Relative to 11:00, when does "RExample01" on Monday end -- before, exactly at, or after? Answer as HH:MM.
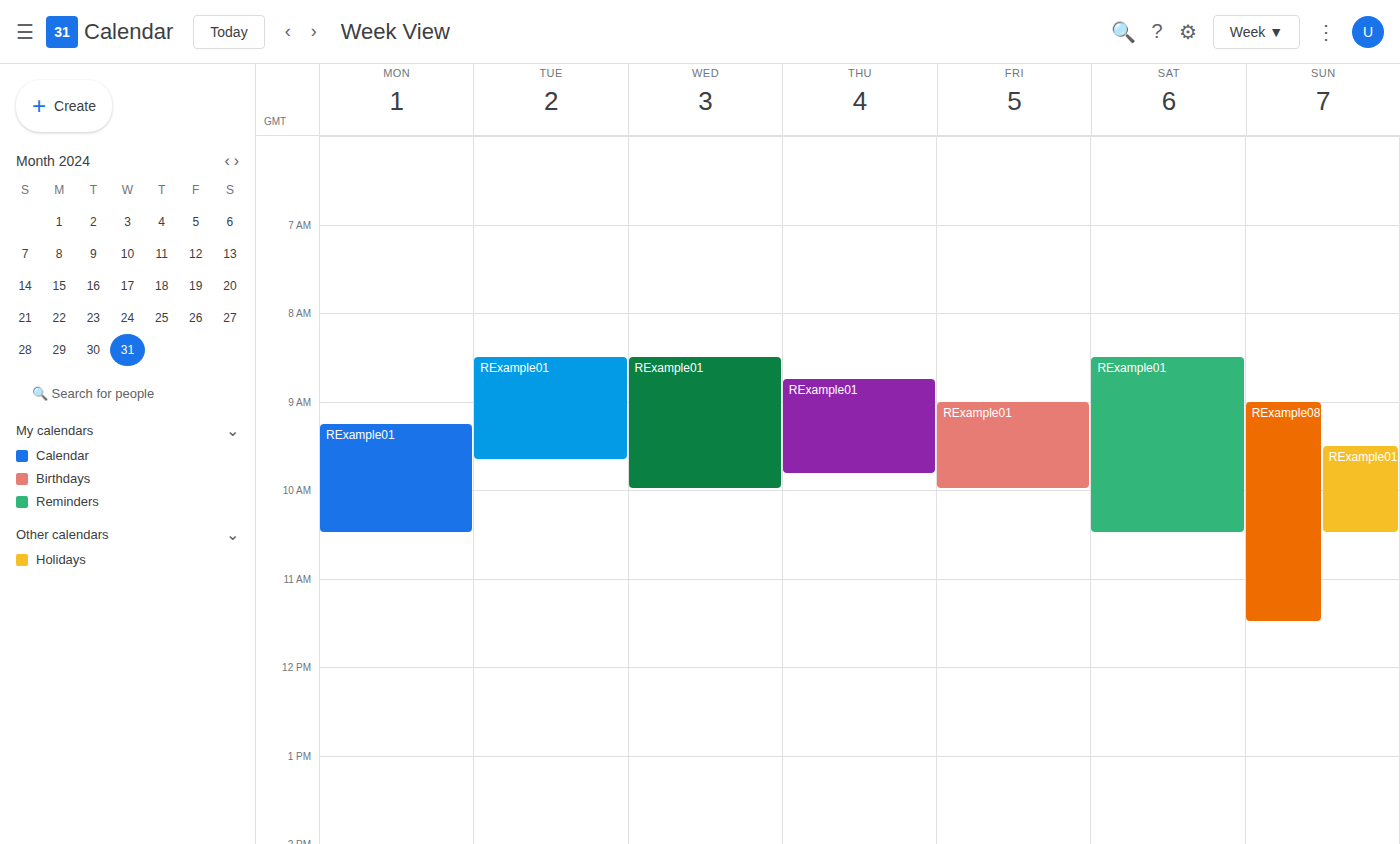
10:30 -- before 11:00, 30 minutes above the 11:00 line.